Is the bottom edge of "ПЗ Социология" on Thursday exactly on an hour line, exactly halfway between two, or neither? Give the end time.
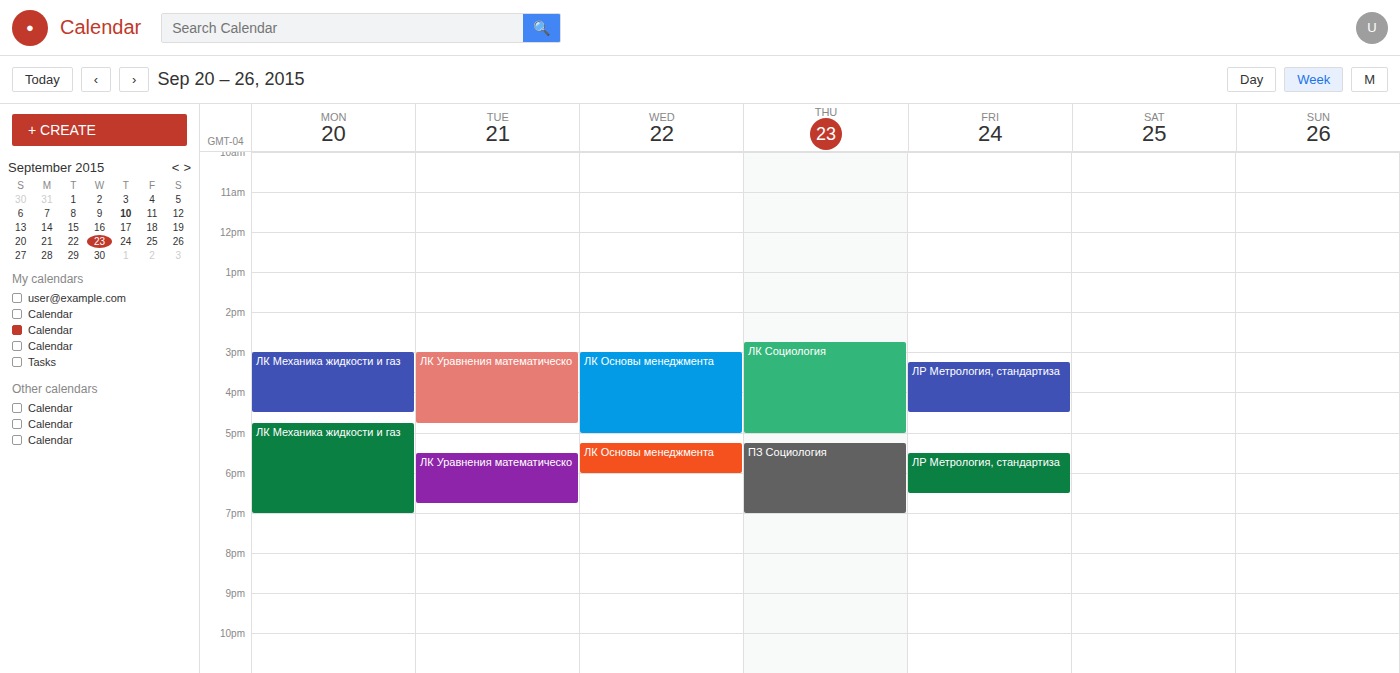
7:00 PM -- exactly on the 7 PM line.